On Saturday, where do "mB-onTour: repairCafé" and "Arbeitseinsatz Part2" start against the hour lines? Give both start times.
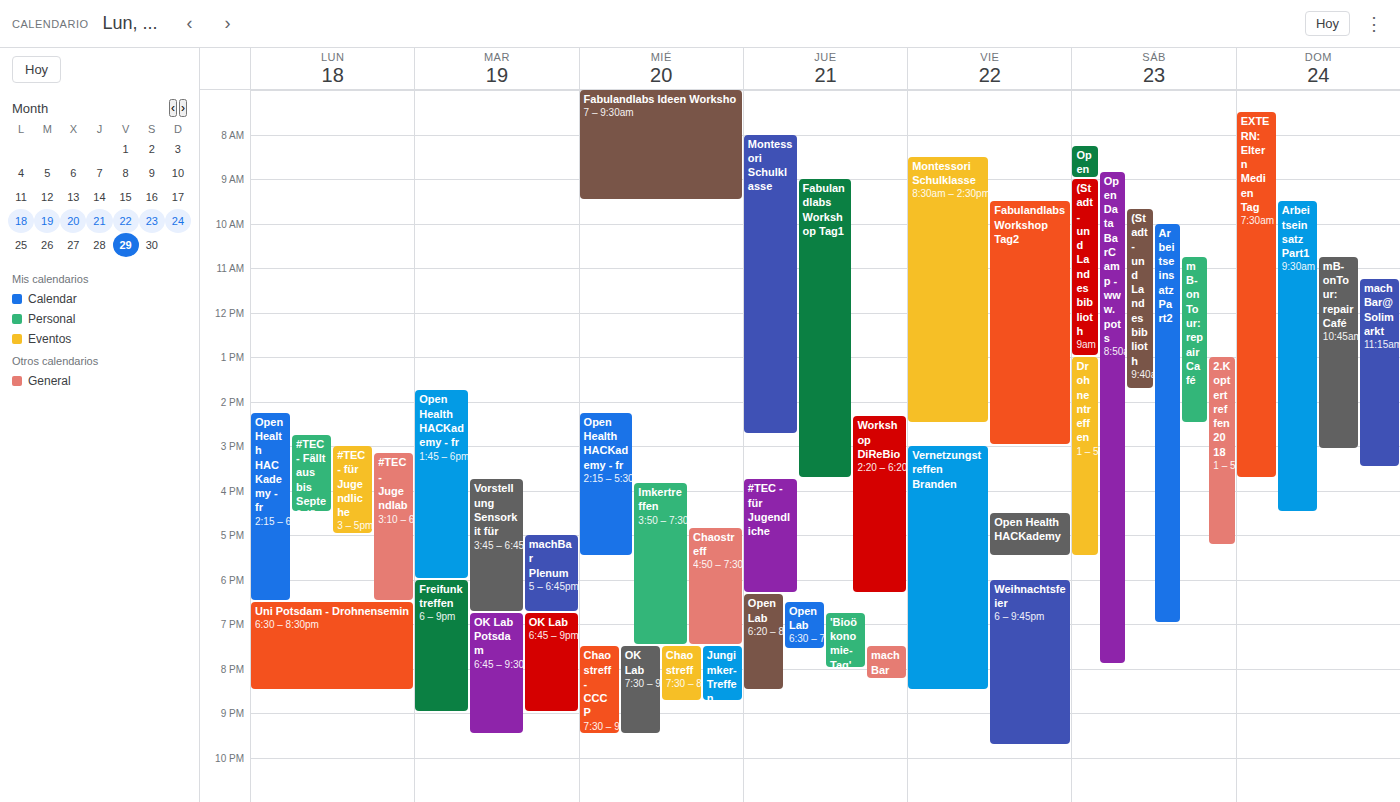
"mB-onTour: repairCafé": 10:45 AM, neither: three quarters of the way from the 10 AM line to the 11 AM line. "Arbeitseinsatz Part2": 10:00 AM, exactly on the 10 AM line.